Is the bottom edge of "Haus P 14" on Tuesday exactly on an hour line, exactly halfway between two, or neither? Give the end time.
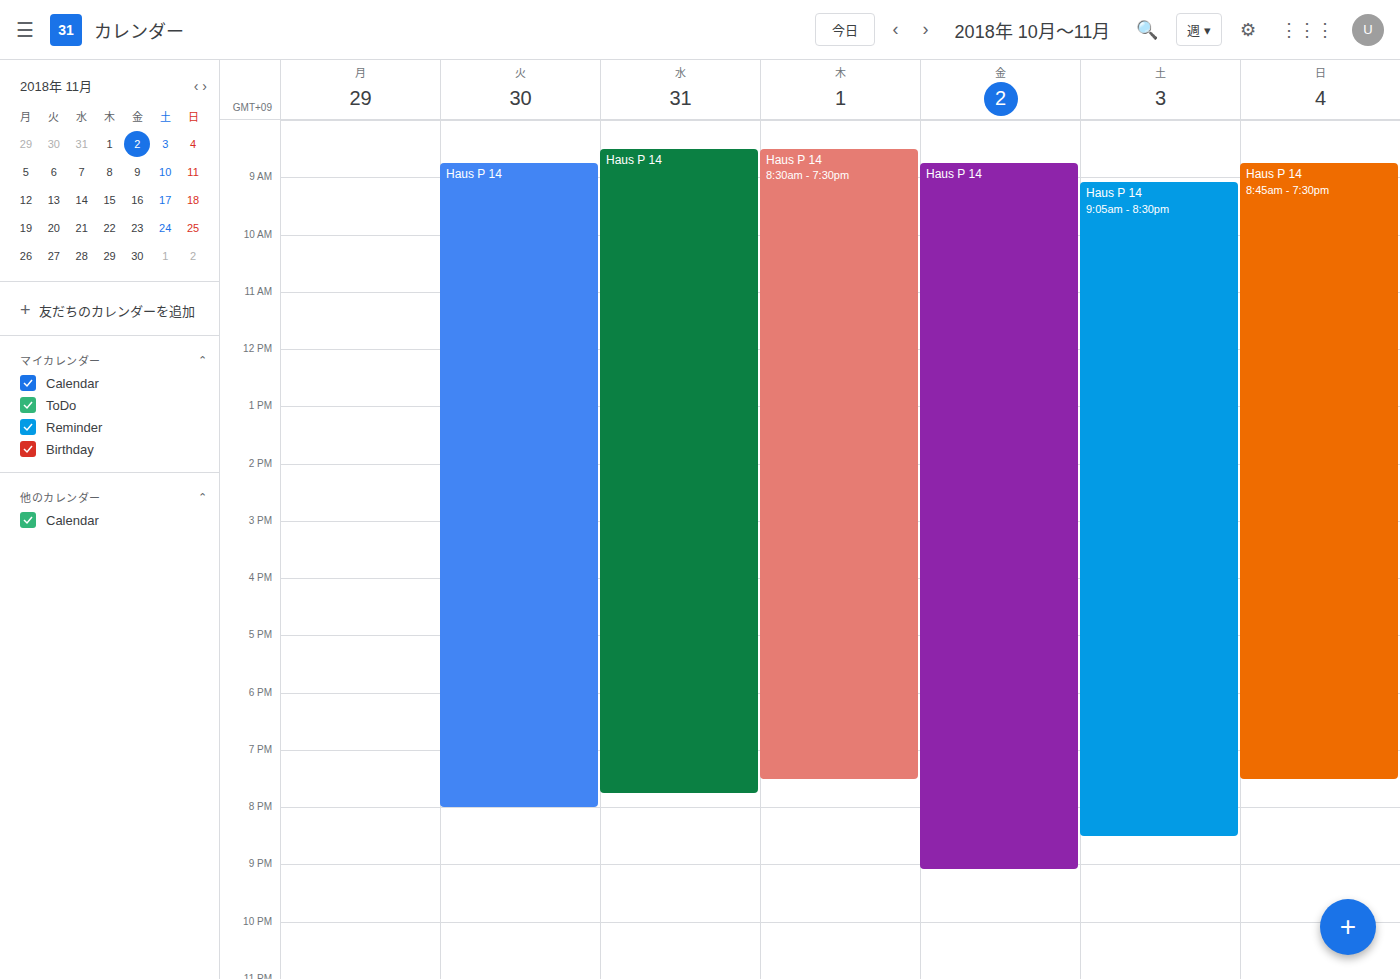
8:00 PM -- exactly on the 8 PM line.